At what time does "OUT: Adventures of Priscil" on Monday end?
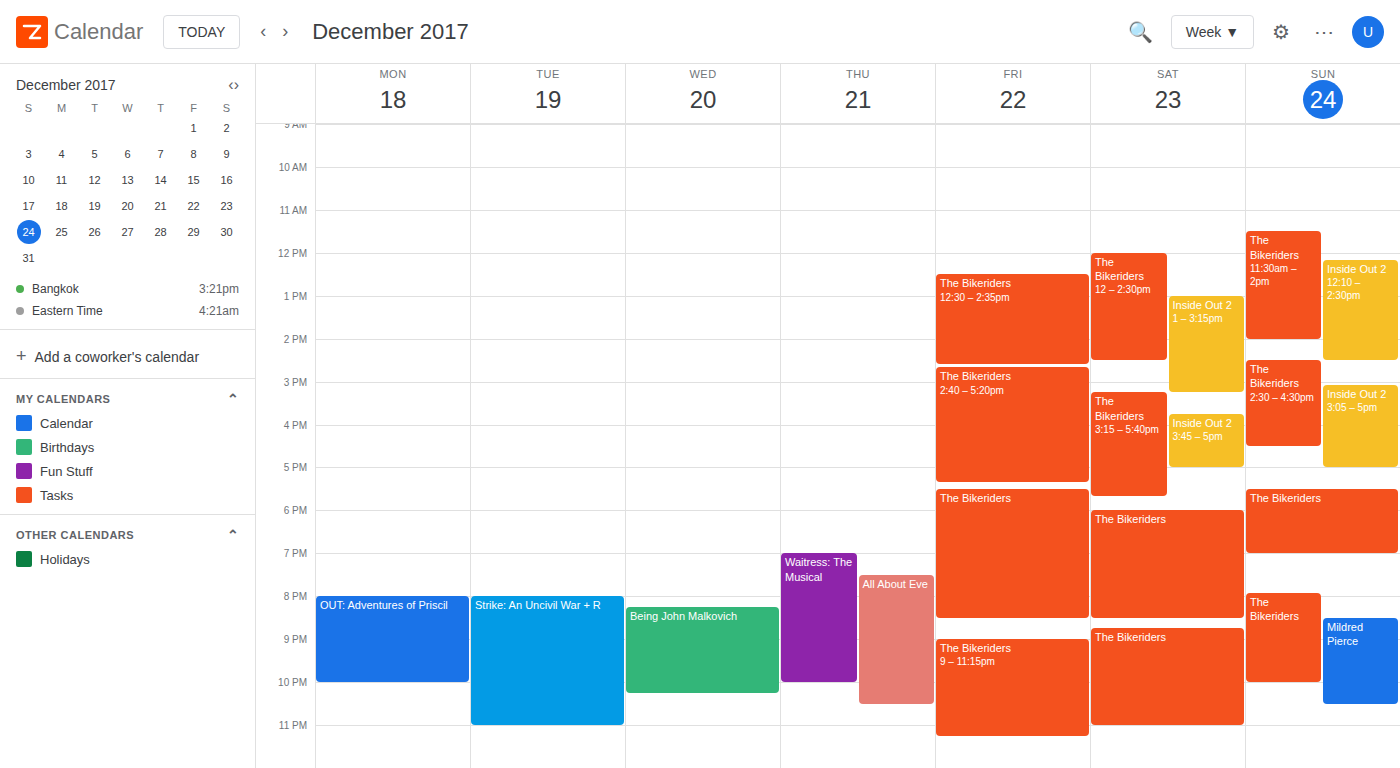
10:00 PM